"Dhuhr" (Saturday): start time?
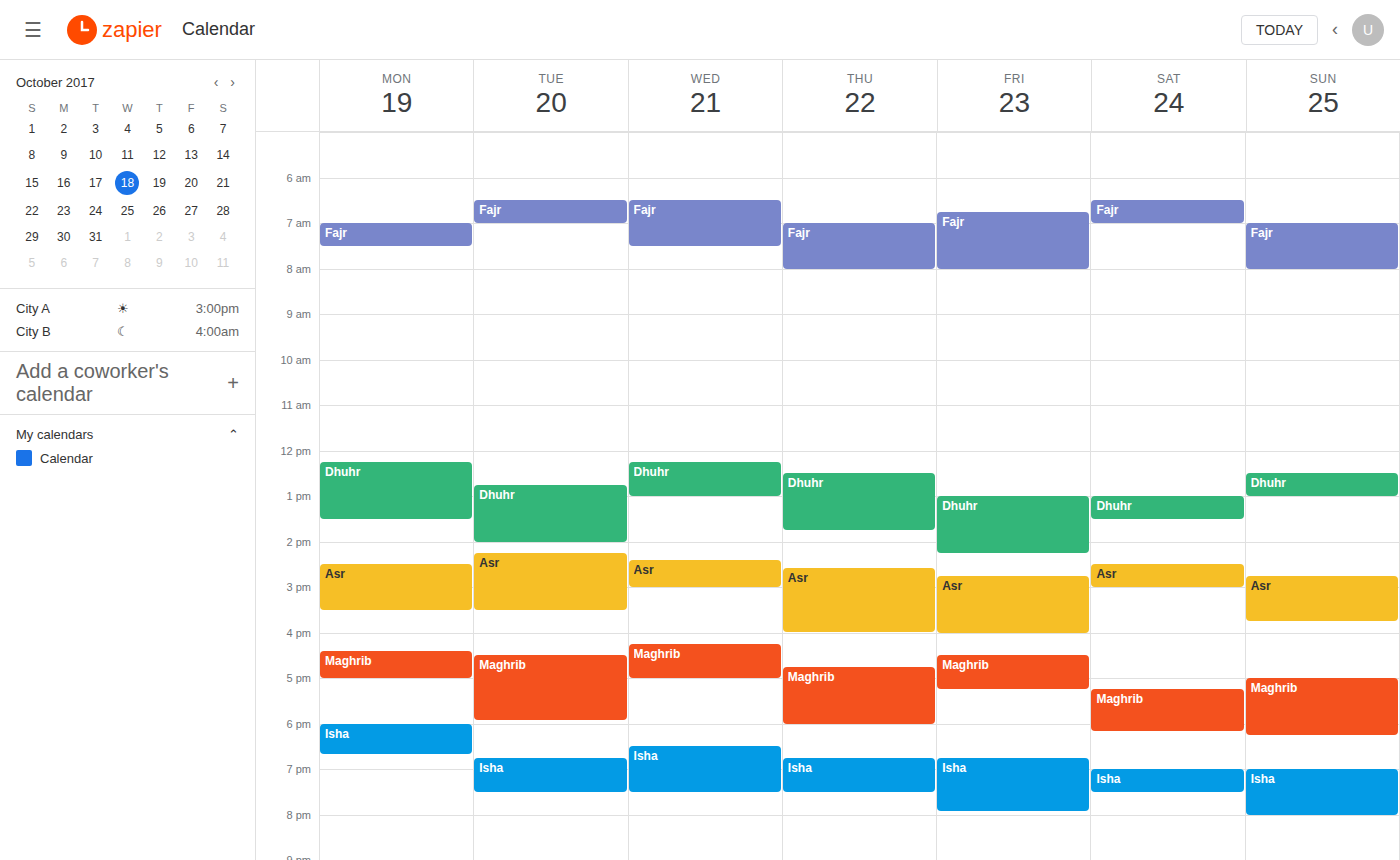
1:00 PM